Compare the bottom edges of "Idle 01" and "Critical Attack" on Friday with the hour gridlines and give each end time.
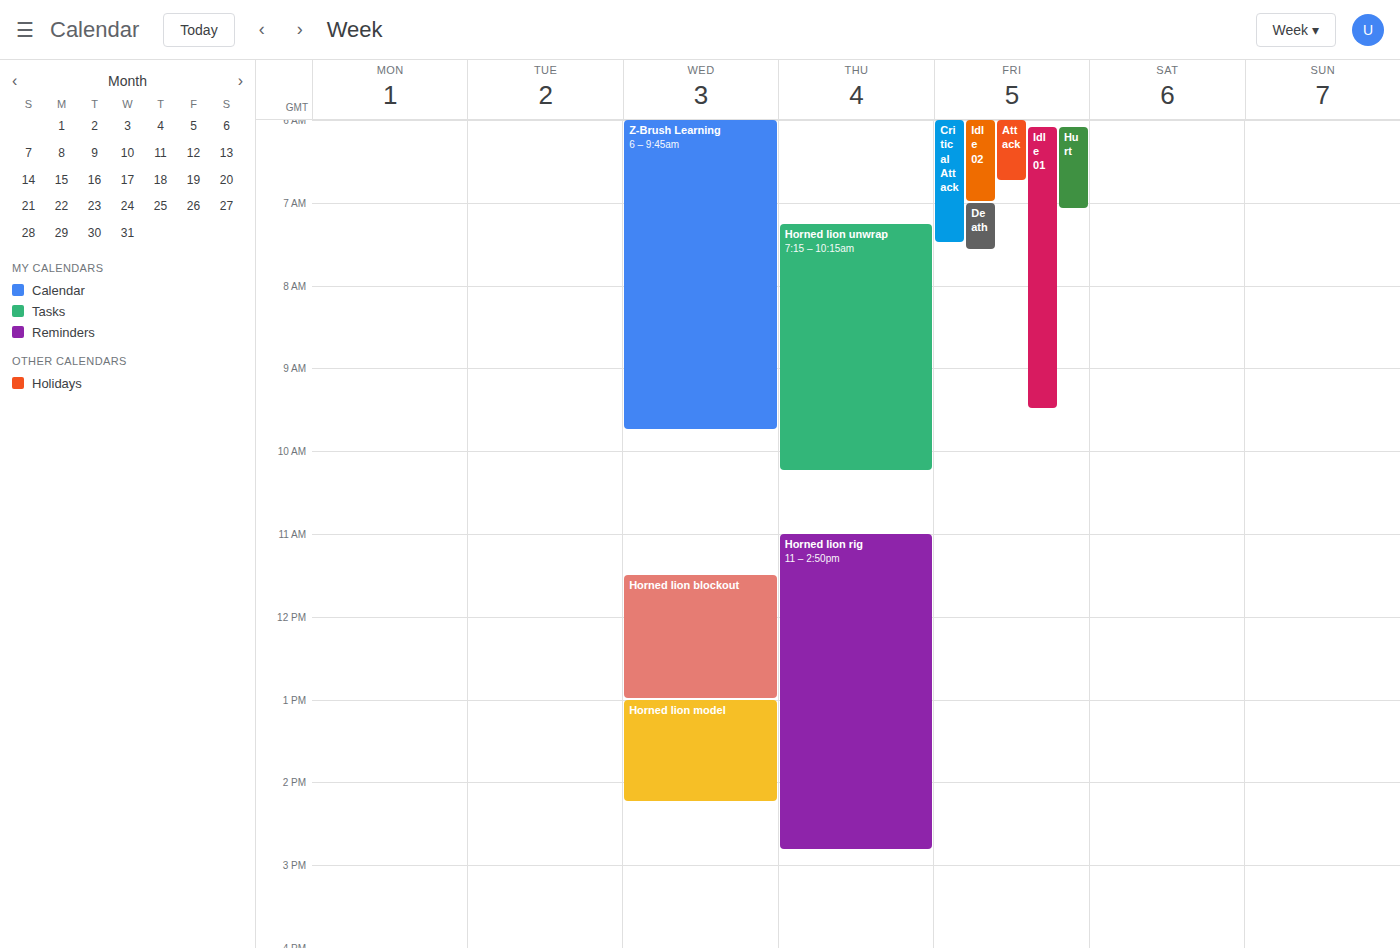
"Idle 01": 9:30 AM, halfway between the 9 AM and 10 AM lines. "Critical Attack": 7:30 AM, halfway between the 7 AM and 8 AM lines.